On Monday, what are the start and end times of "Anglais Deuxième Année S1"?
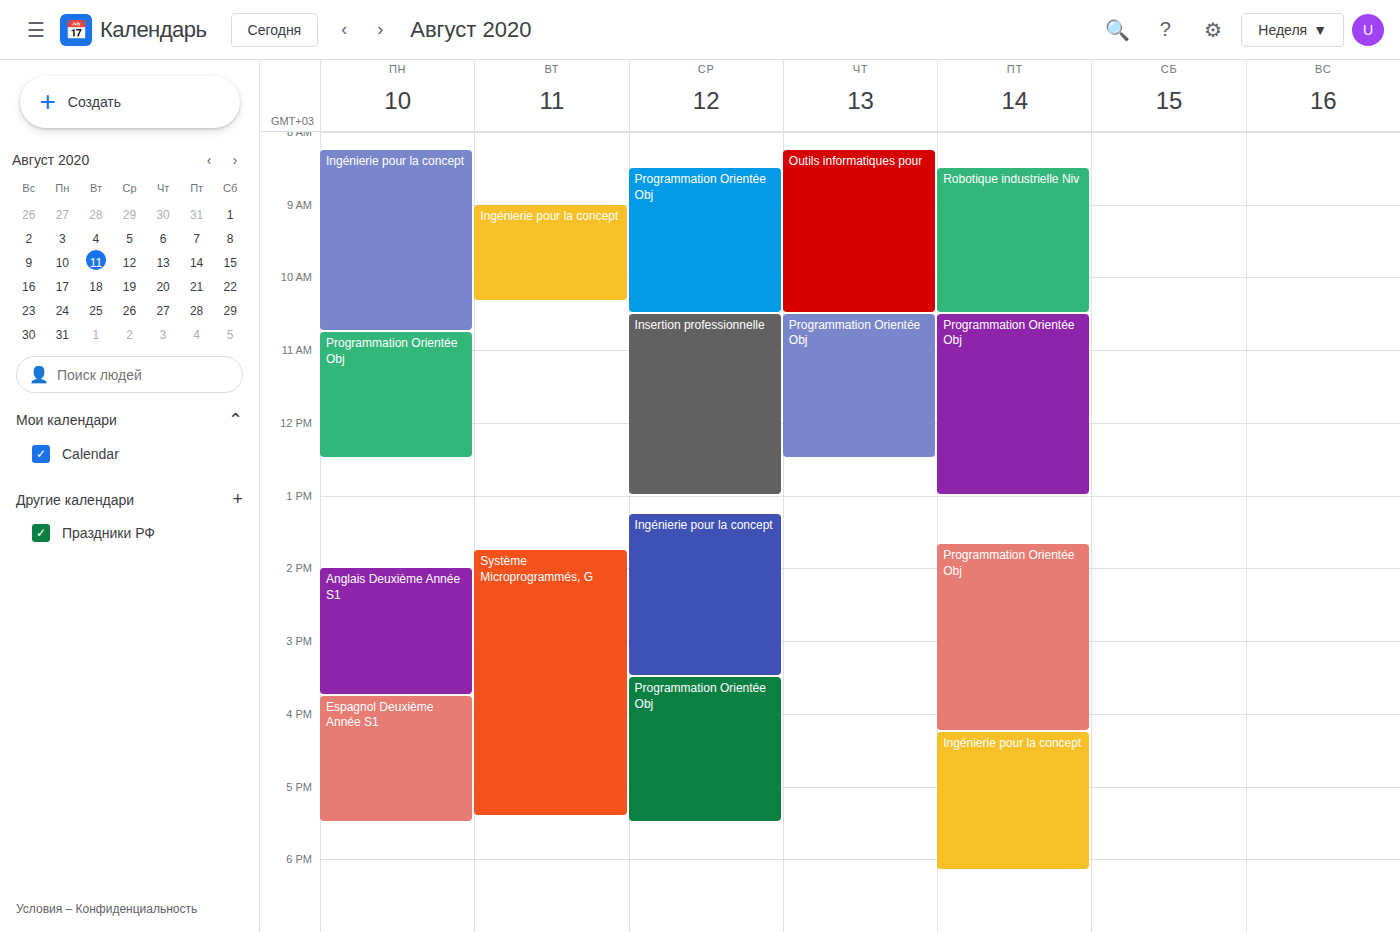
2:00 PM to 3:45 PM